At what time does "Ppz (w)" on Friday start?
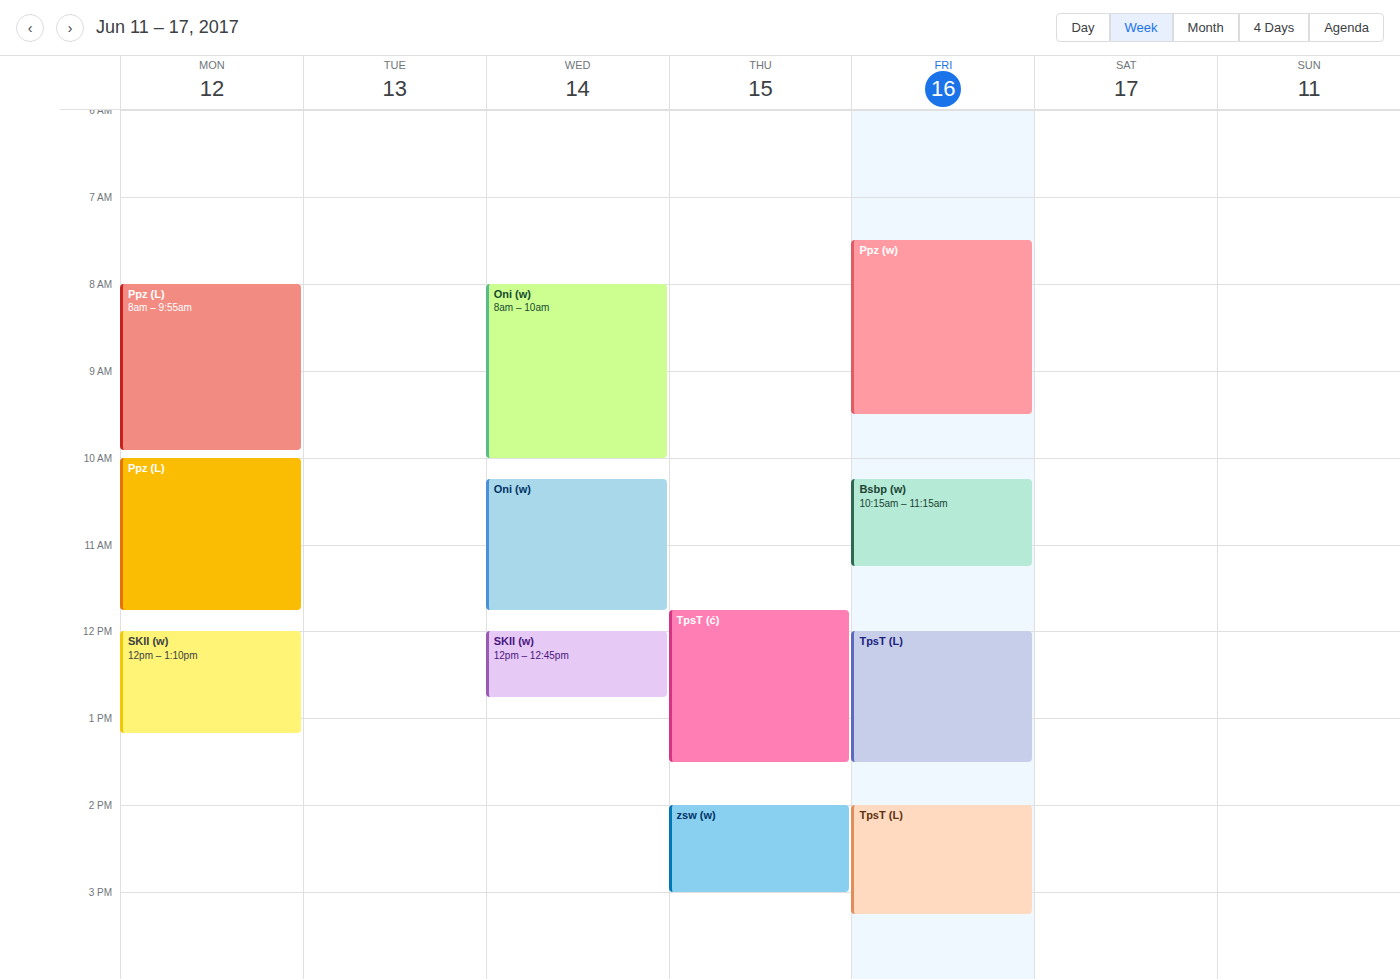
7:30 AM